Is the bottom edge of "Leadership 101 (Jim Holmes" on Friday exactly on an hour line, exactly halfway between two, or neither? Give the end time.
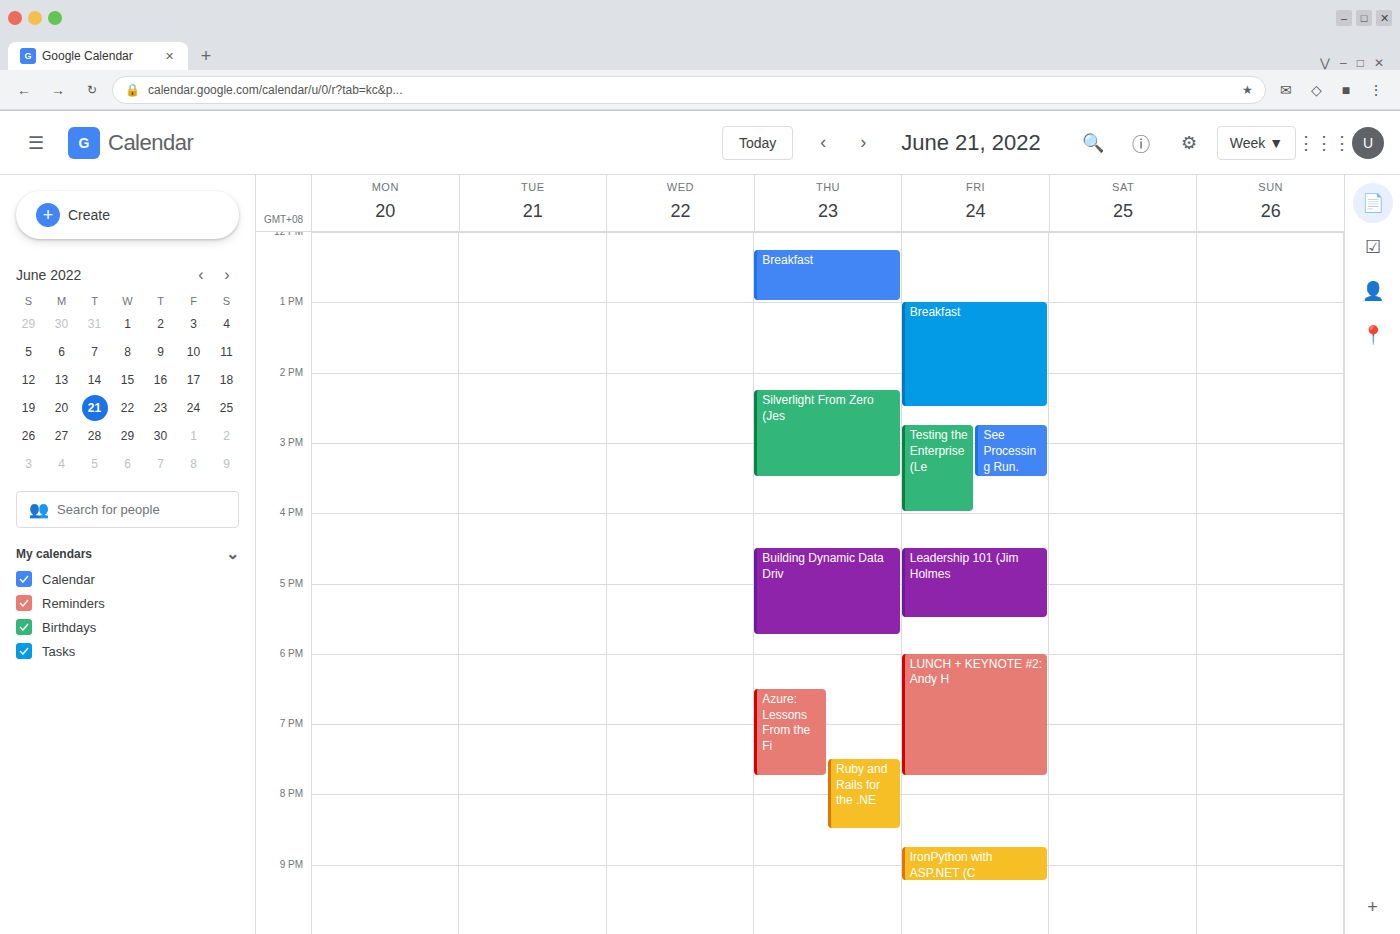
5:30 PM -- halfway between the 5 PM and 6 PM lines.